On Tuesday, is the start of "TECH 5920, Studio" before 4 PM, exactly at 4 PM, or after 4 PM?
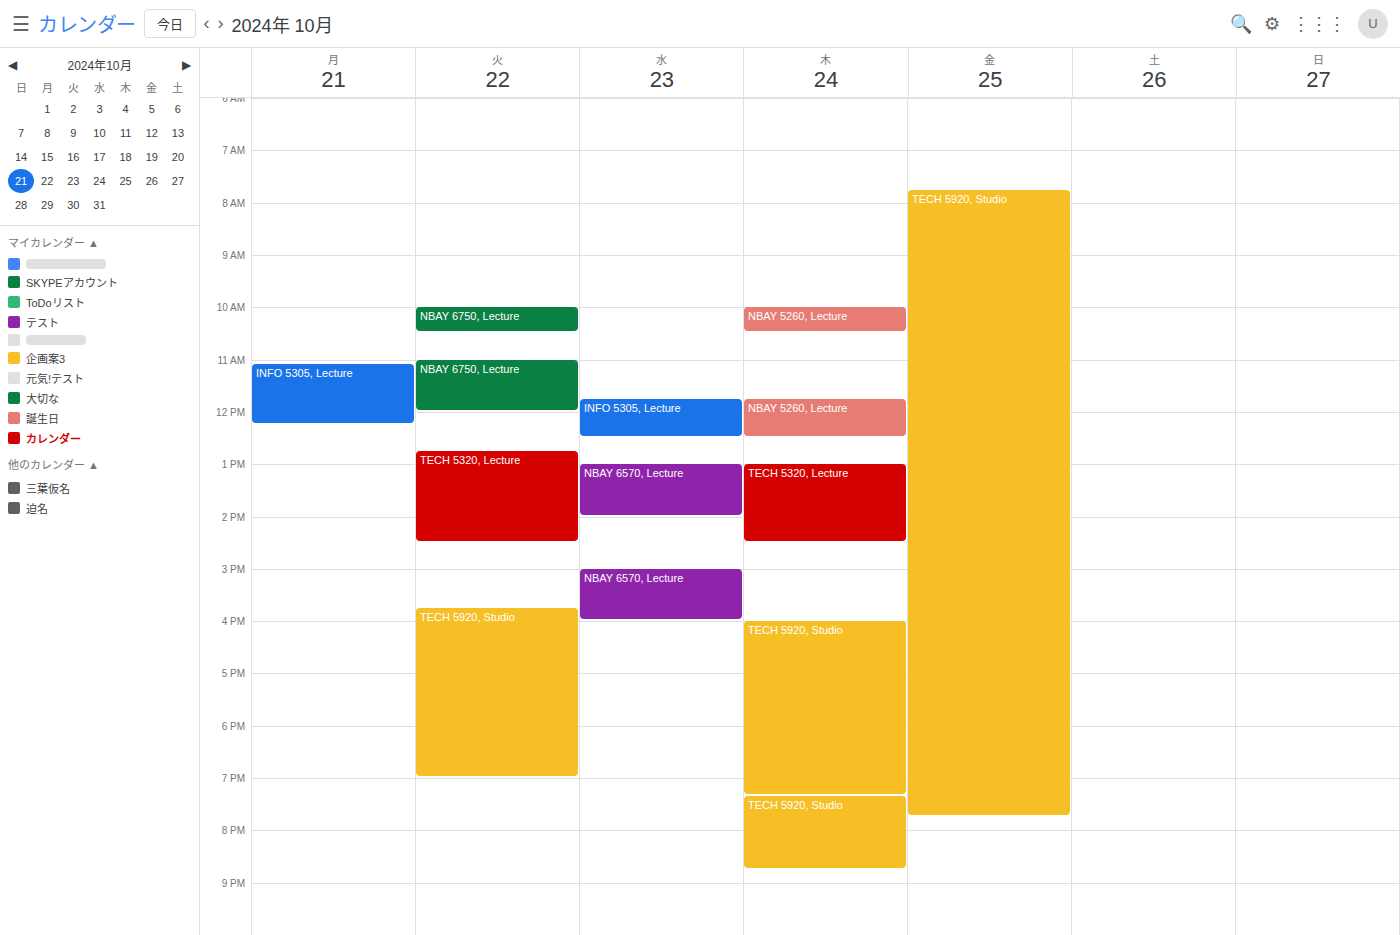
3:45 PM -- before 4 PM, 15 minutes above the 4 PM line.